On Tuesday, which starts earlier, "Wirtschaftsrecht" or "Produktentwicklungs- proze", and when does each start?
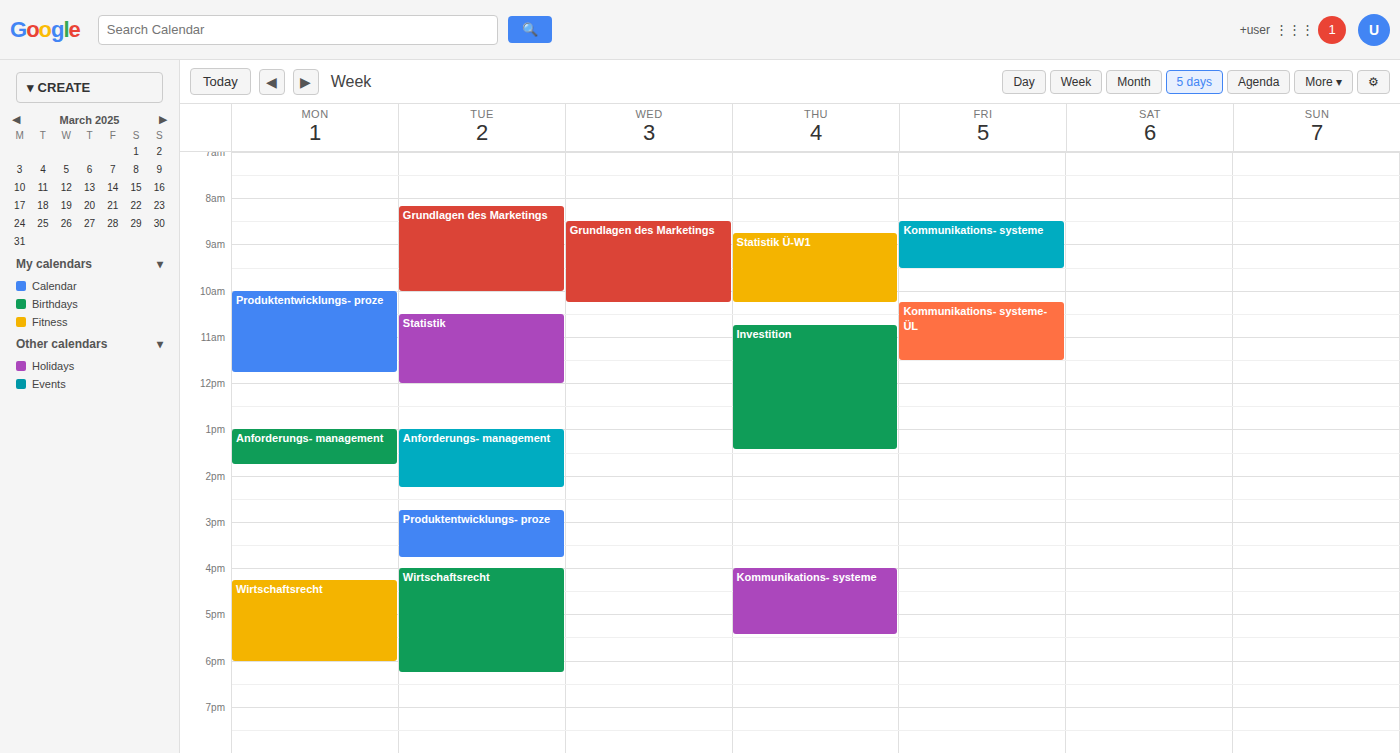
"Produktentwicklungs- proze" 2:45 PM; "Wirtschaftsrecht" 4:00 PM.